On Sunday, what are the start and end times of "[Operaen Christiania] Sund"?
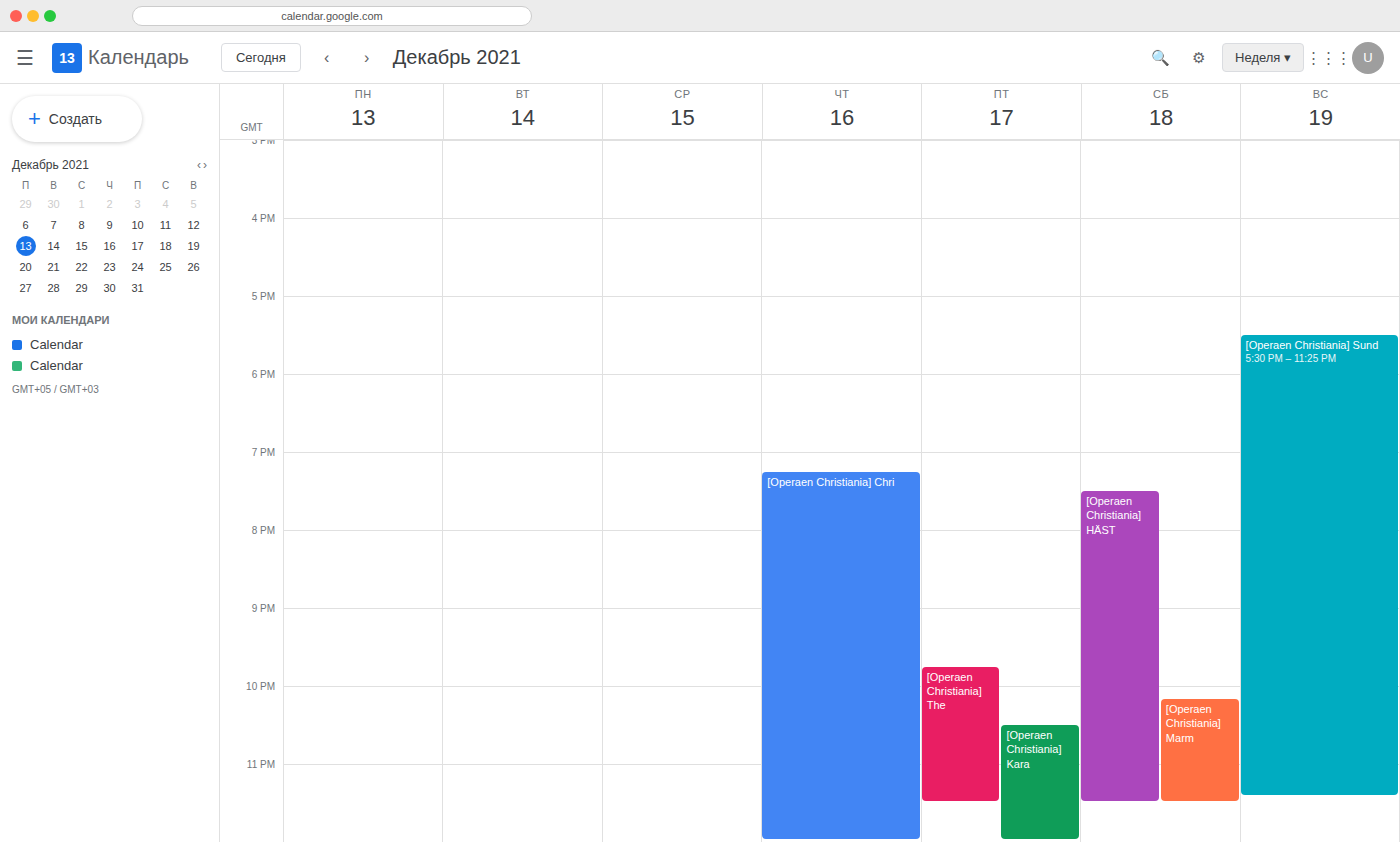
5:30 PM to 11:25 PM